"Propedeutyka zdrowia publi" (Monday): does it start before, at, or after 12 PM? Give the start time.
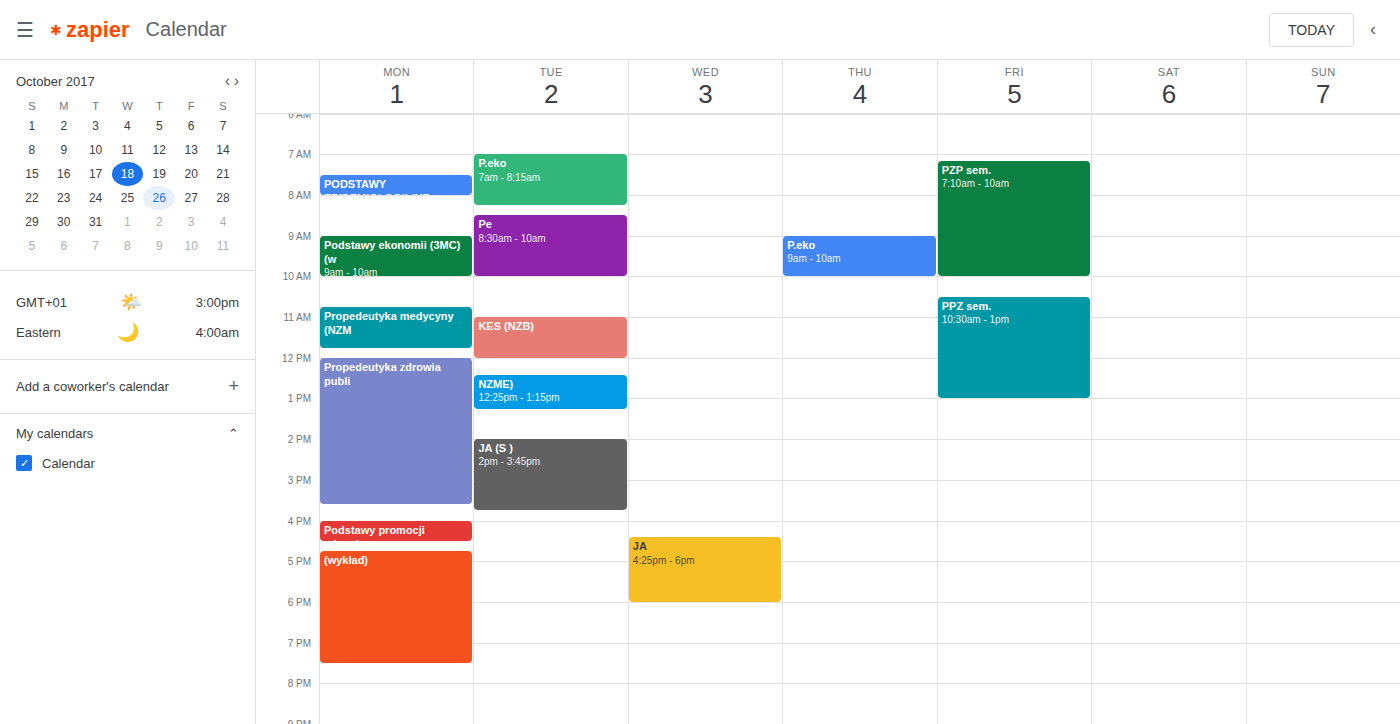
12:00 PM -- exactly at 12 PM, on the 12 PM line.